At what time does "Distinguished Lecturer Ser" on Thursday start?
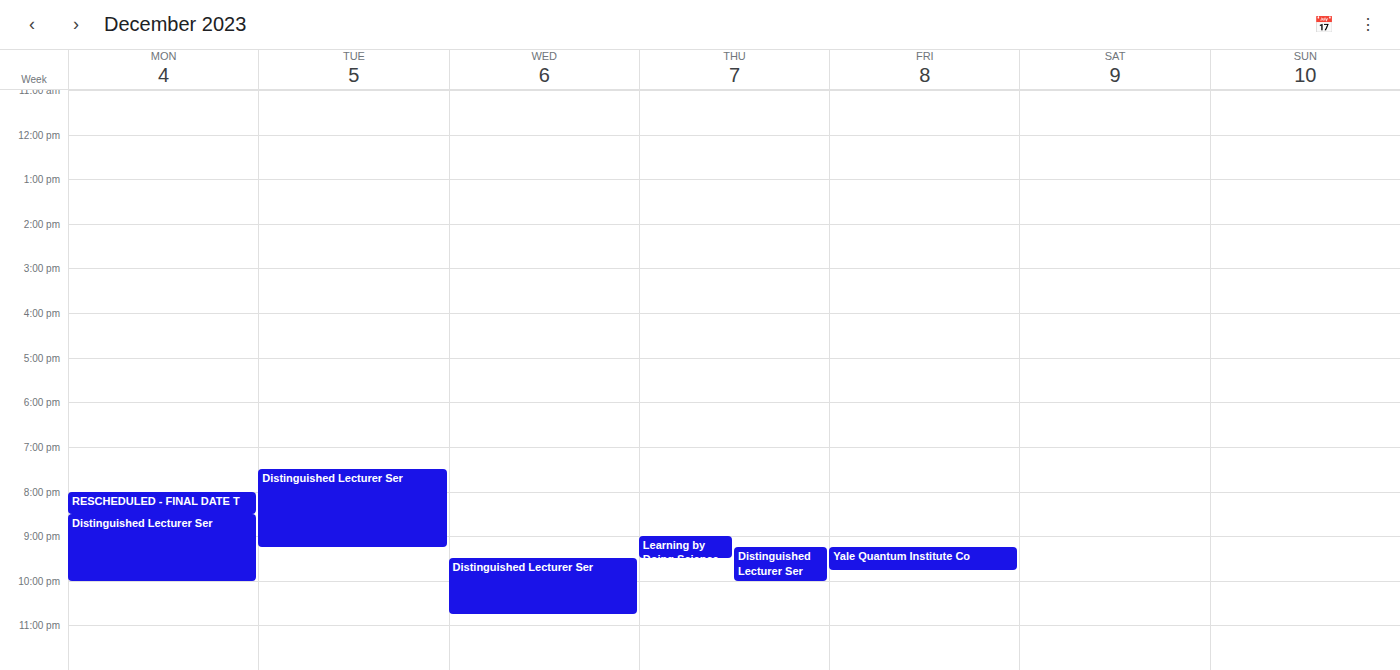
9:15 PM